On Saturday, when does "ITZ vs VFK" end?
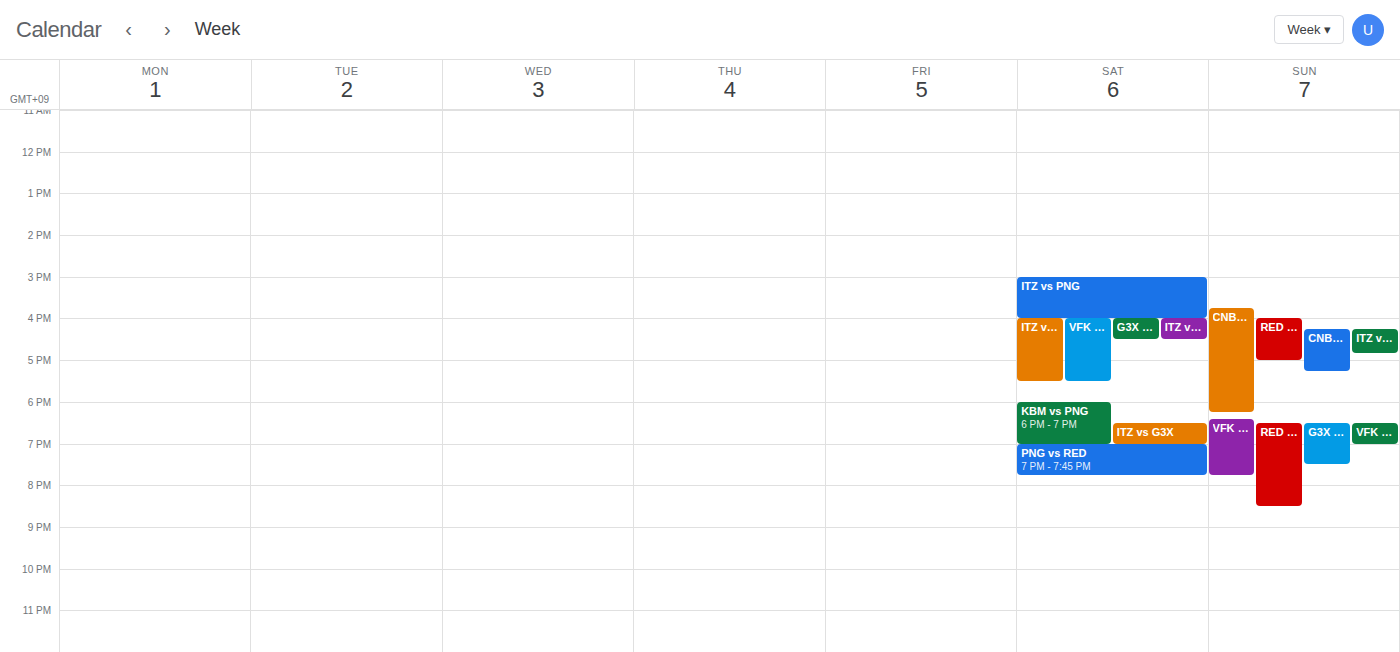
4:30 PM